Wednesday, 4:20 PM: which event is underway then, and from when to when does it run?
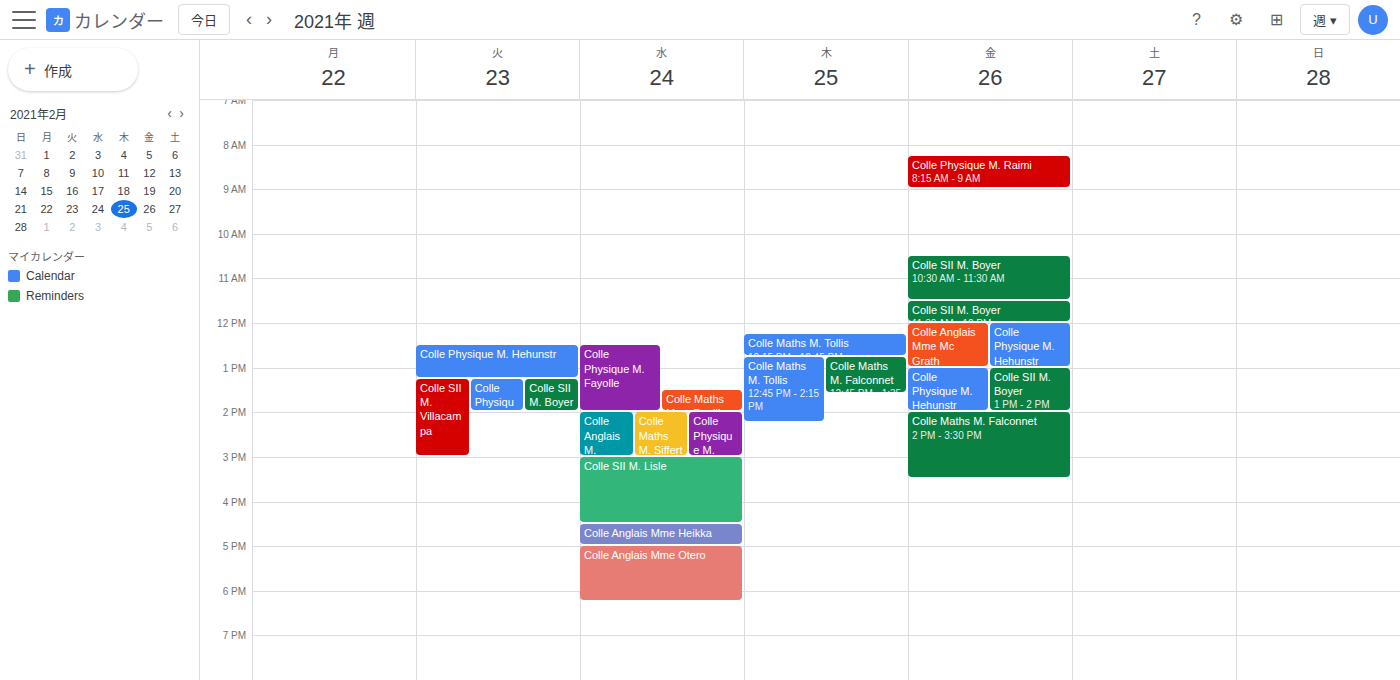
"Colle SII M. Lisle", 3:00 PM to 4:30 PM